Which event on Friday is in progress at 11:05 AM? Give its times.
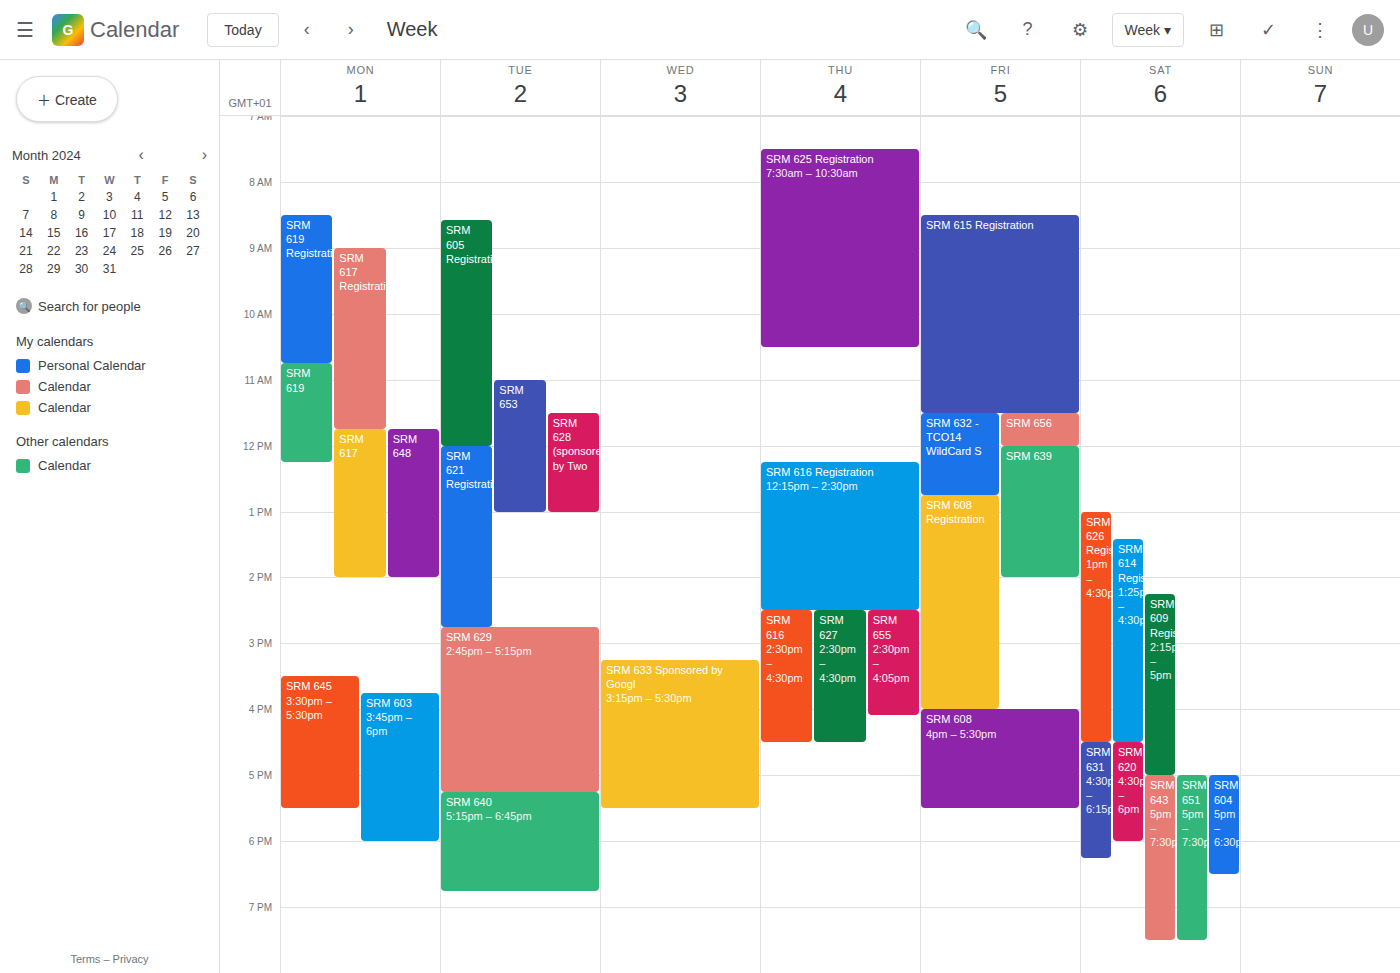
"SRM 615 Registration", 8:30 AM to 11:30 AM